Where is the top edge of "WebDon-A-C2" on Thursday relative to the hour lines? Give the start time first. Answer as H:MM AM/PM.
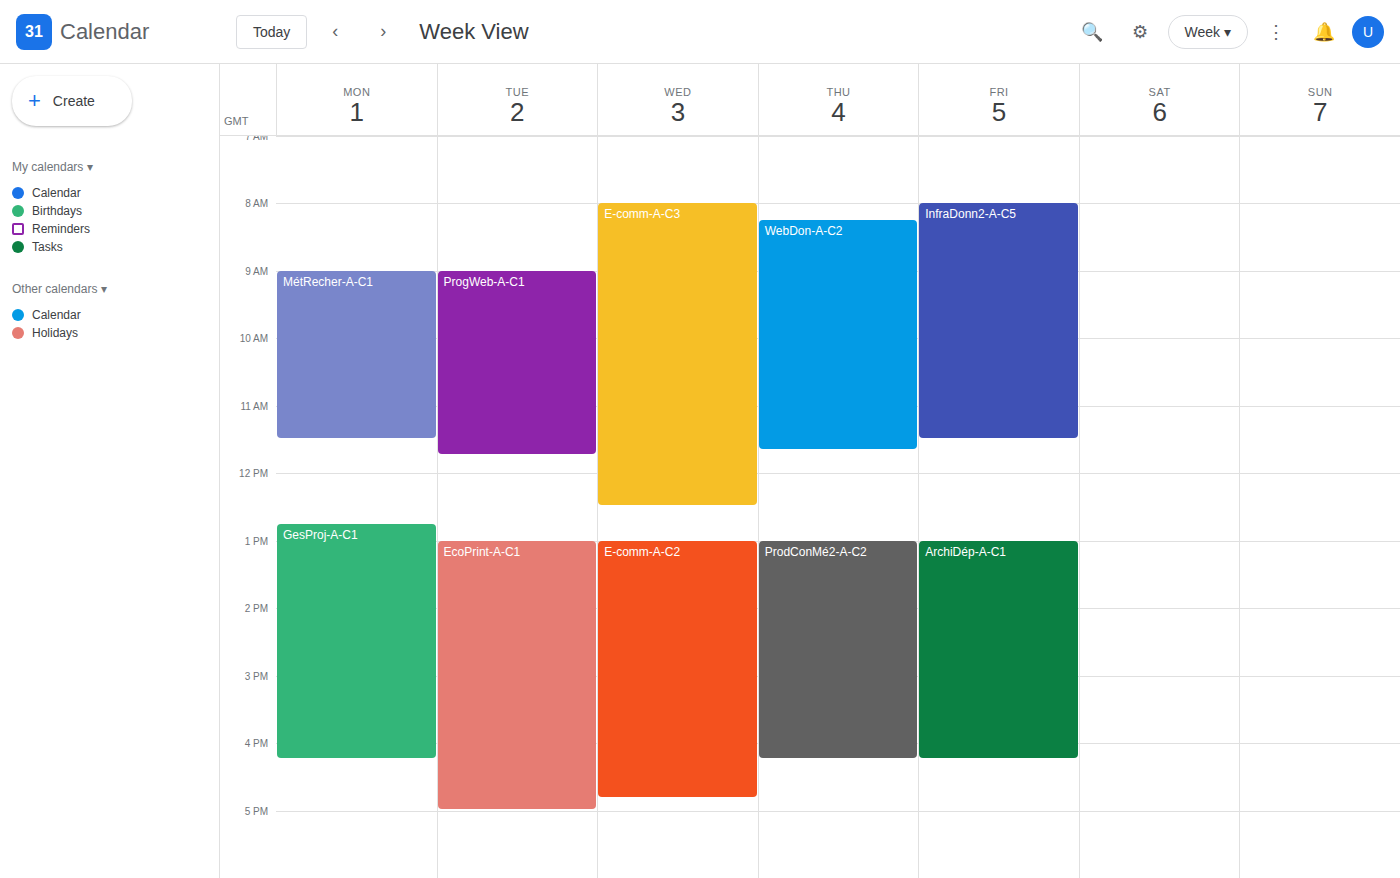
8:15 AM -- neither: a quarter of the way from the 8 AM line to the 9 AM line.